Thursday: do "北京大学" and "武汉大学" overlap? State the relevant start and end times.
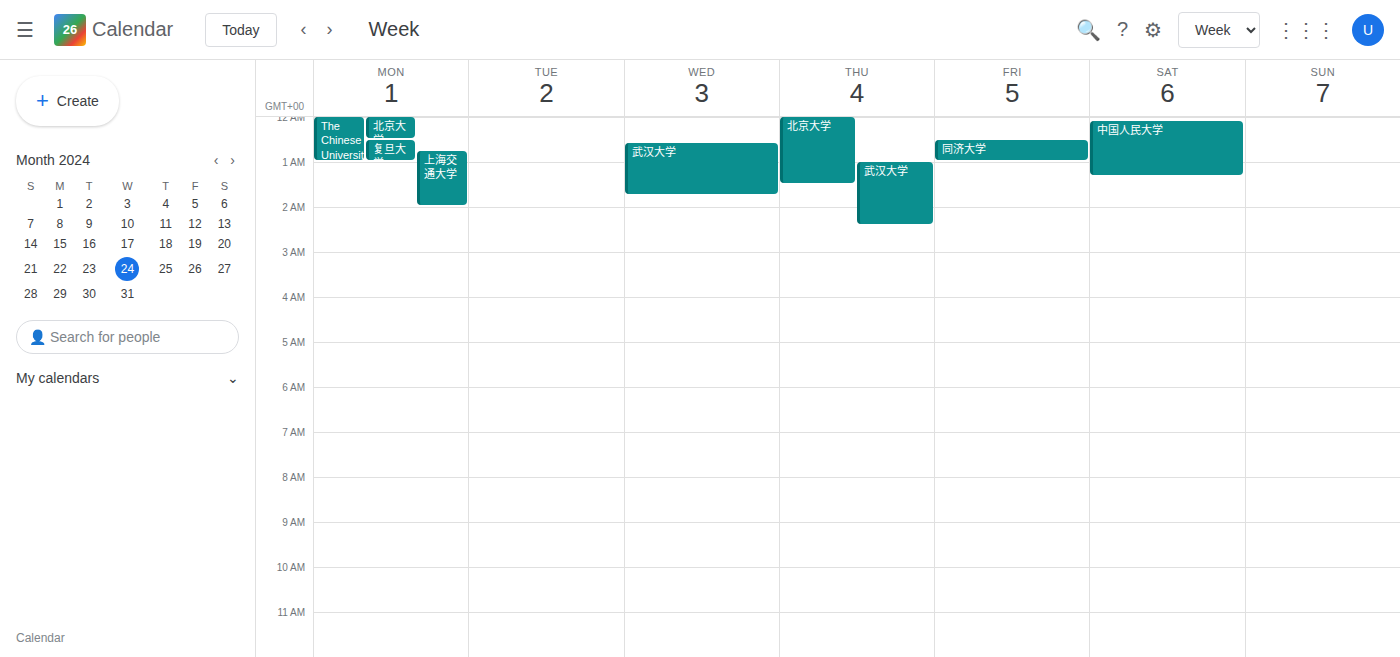
"武汉大学" starts at 01:00, before "北京大学" ends at 01:30 -- they overlap.